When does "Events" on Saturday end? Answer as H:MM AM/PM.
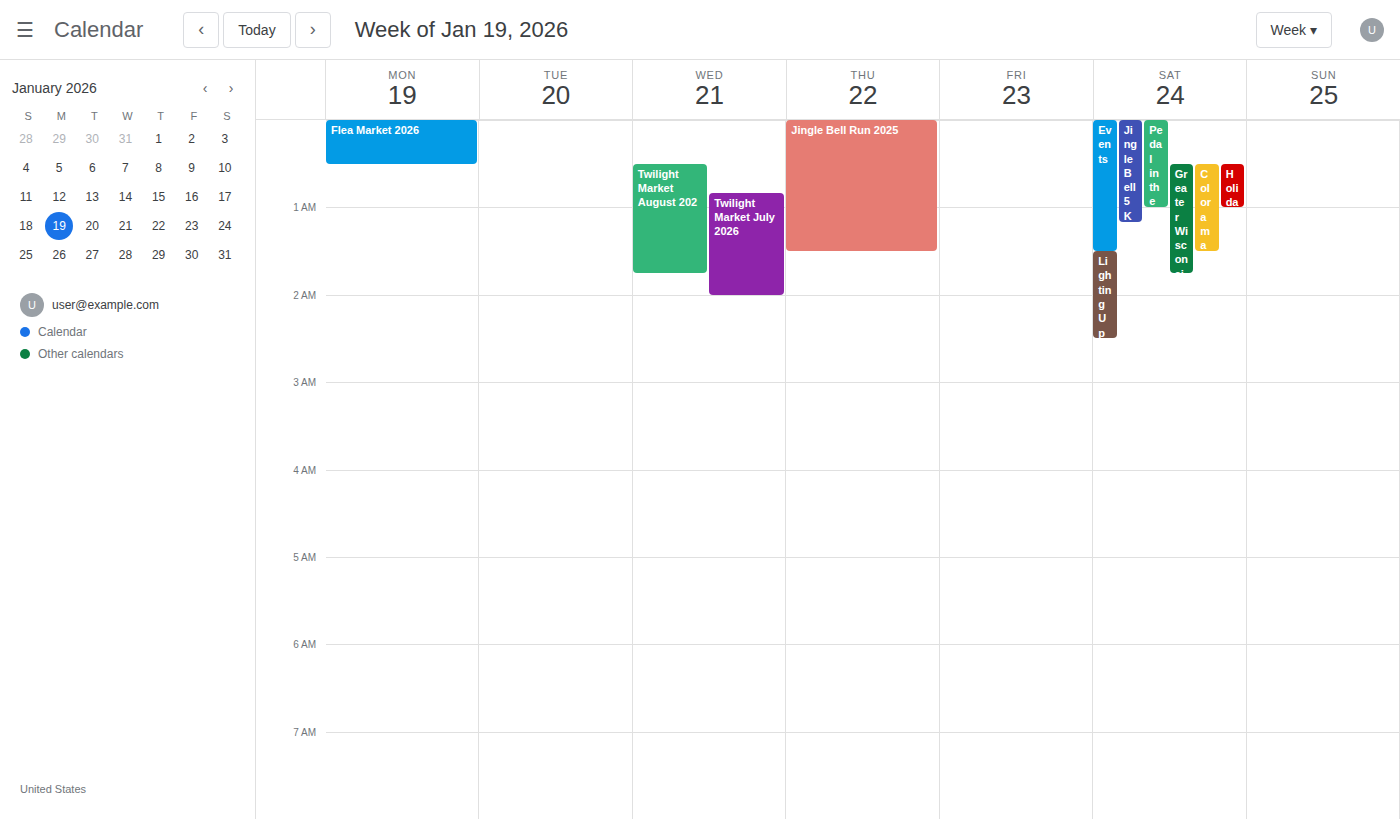
1:30 AM